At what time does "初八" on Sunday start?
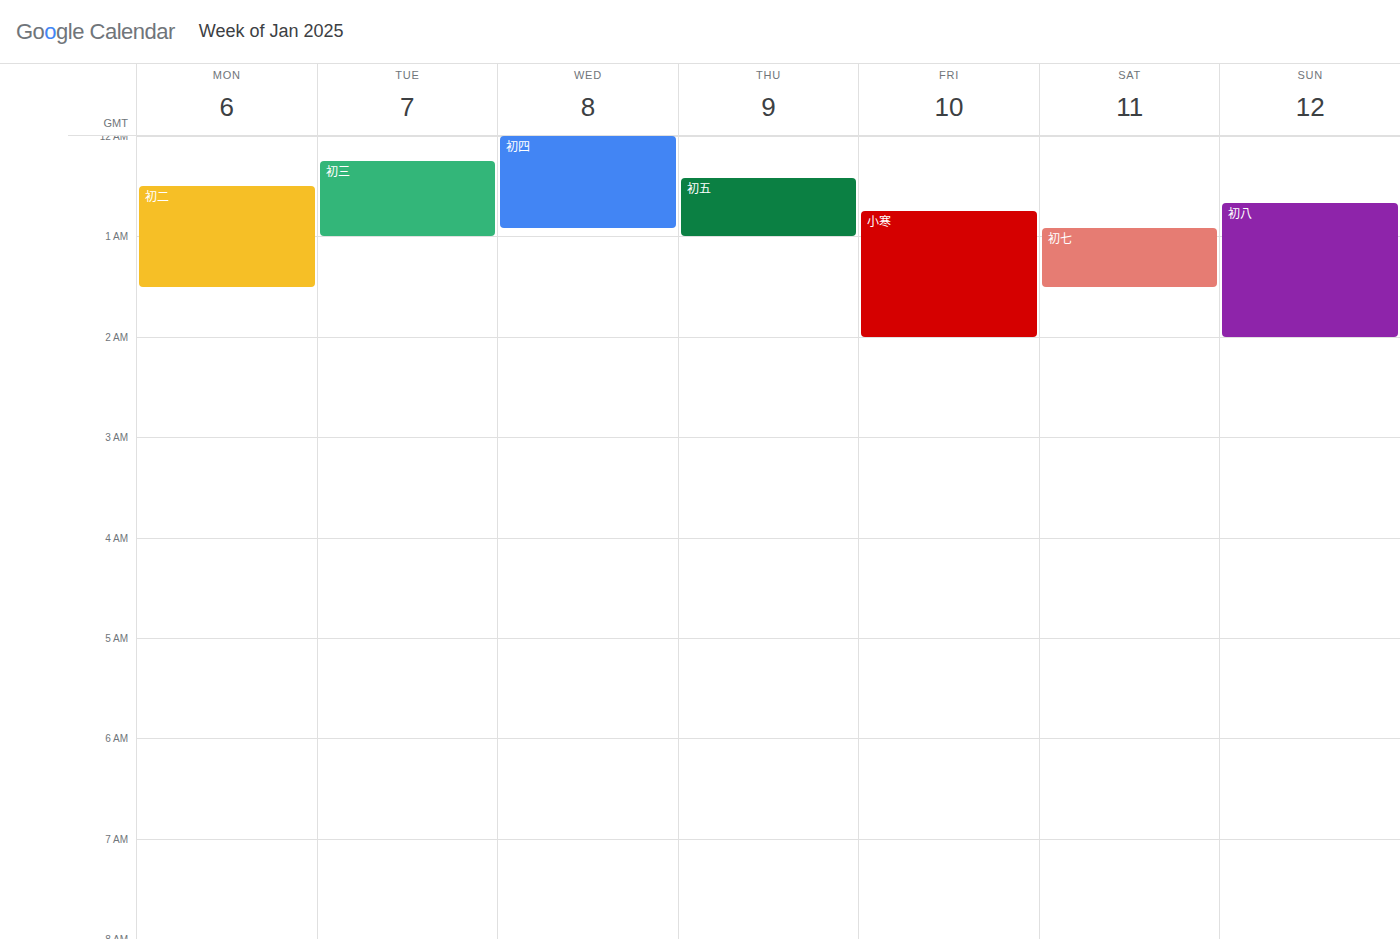
12:40 AM